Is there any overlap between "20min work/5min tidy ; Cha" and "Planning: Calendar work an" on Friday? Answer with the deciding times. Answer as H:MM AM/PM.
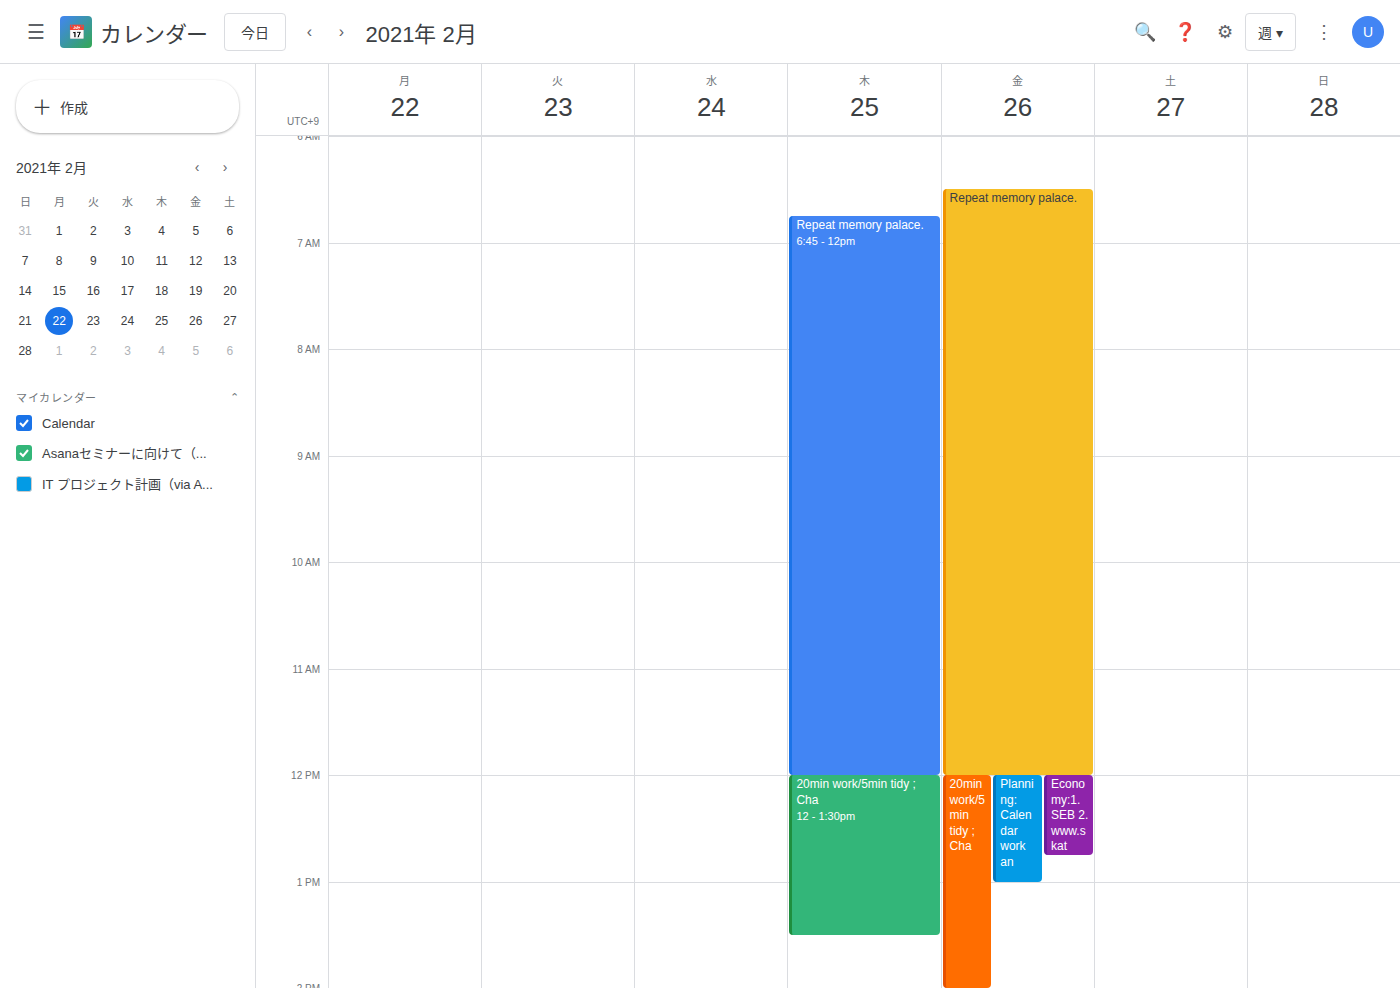
"20min work/5min tidy ; Cha" starts at 12:00 PM, before "Planning: Calendar work an" ends at 1:00 PM -- they overlap.